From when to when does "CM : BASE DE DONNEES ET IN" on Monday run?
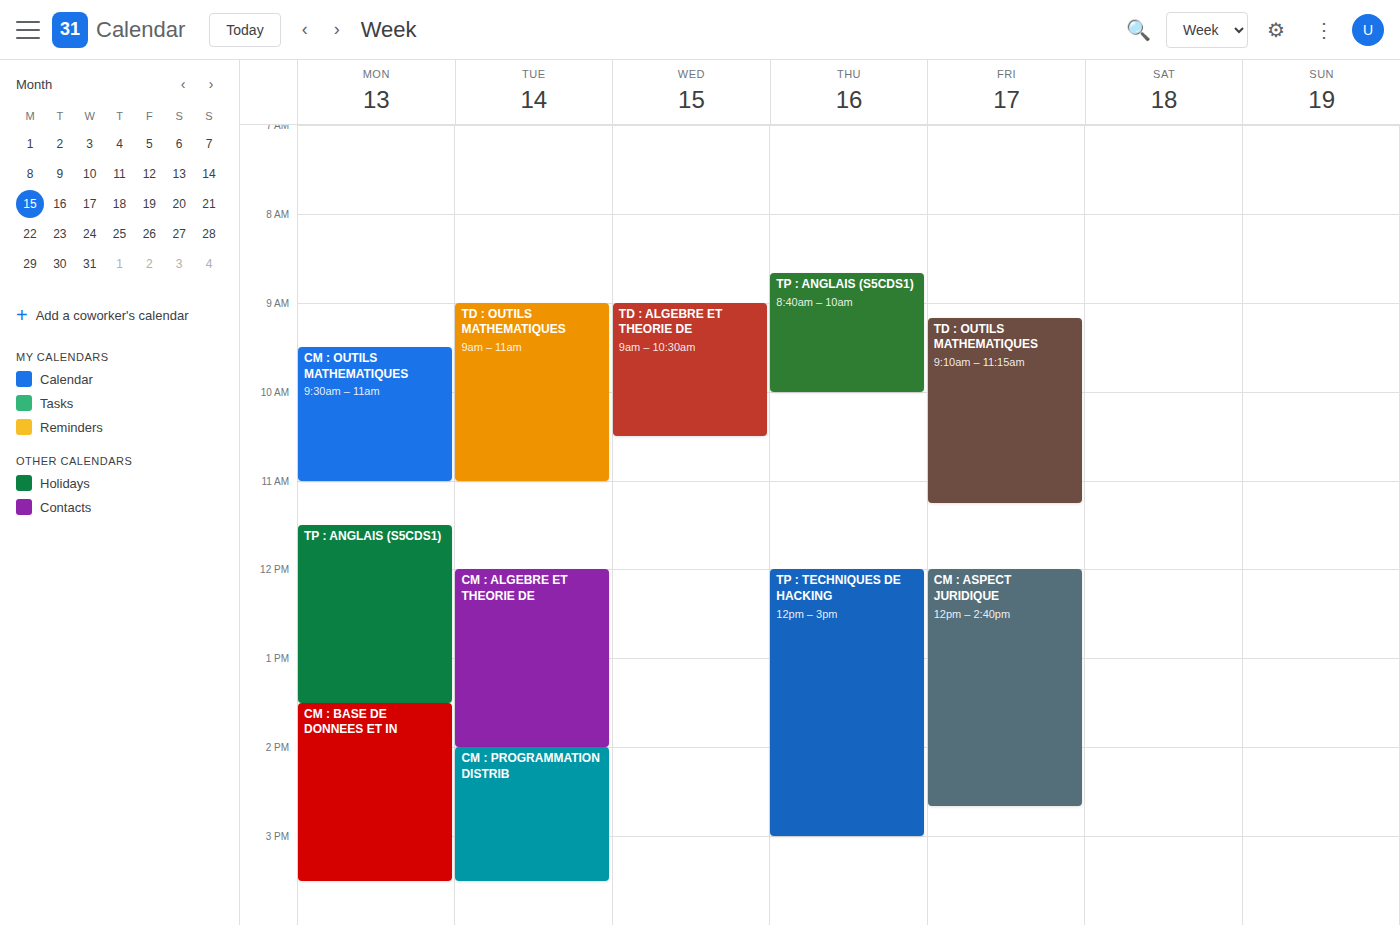
13:30 to 15:30